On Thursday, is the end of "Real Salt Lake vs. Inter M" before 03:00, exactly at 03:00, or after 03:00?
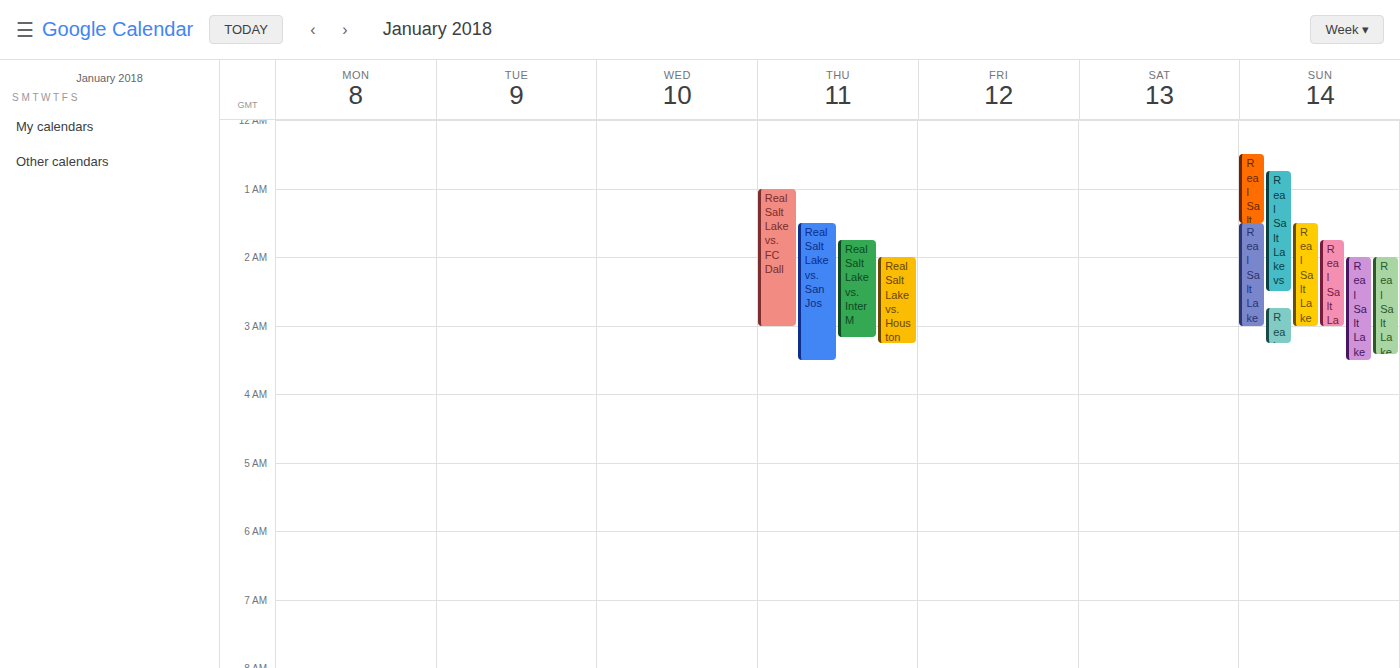
03:10 -- after 03:00, 10 minutes below the 03:00 line.